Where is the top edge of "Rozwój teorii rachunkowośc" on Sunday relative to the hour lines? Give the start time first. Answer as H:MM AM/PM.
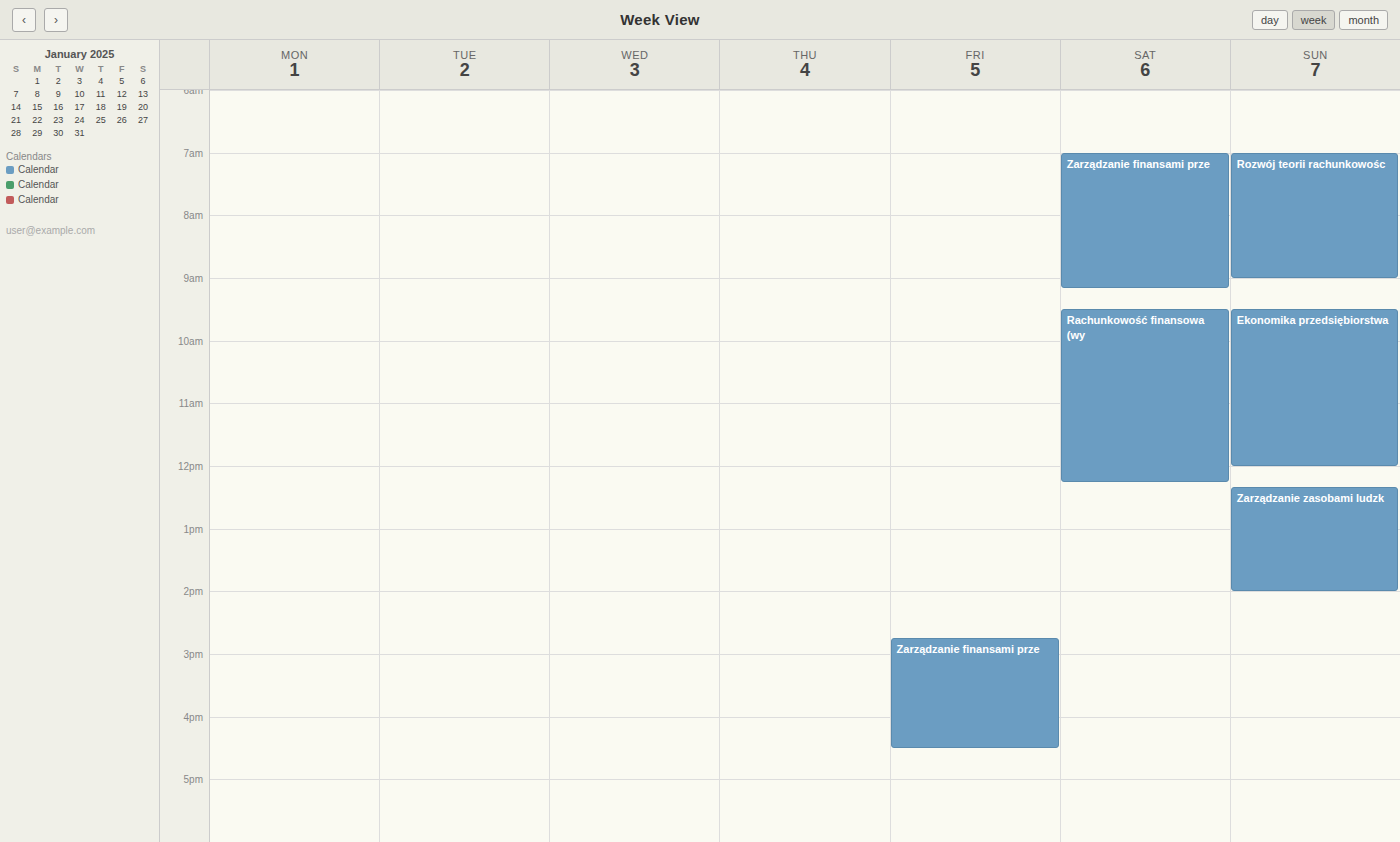
7:00 AM -- exactly on the 7 AM line.